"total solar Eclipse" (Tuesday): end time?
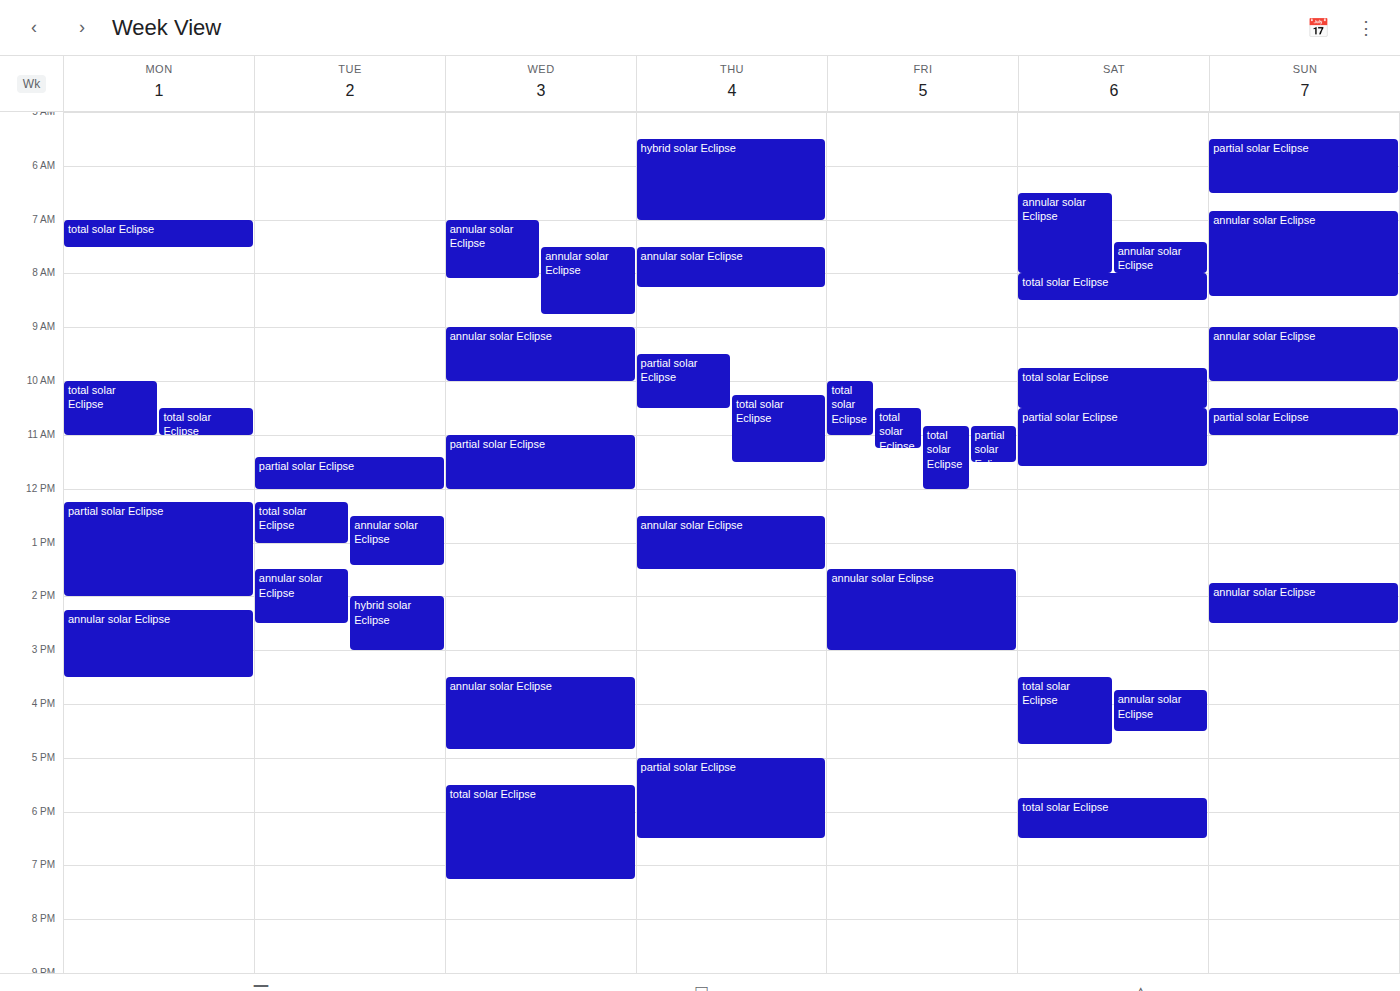
13:00